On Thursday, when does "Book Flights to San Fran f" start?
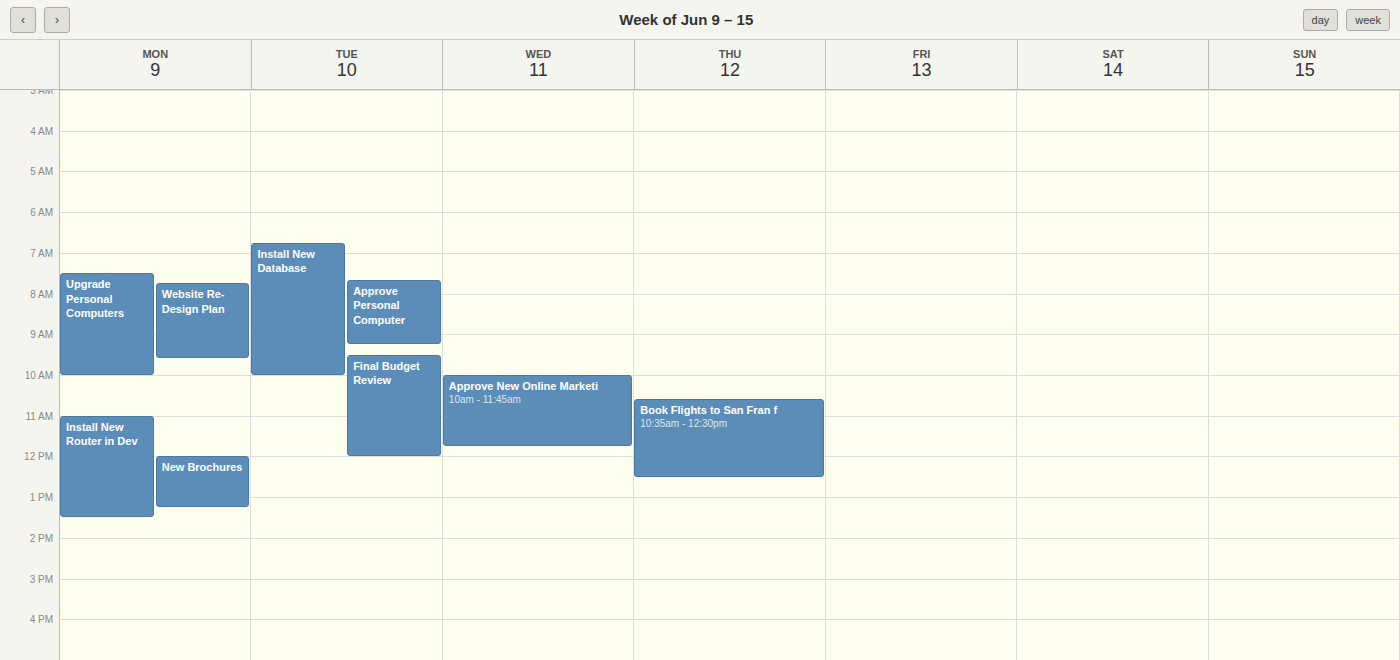
10:35 AM